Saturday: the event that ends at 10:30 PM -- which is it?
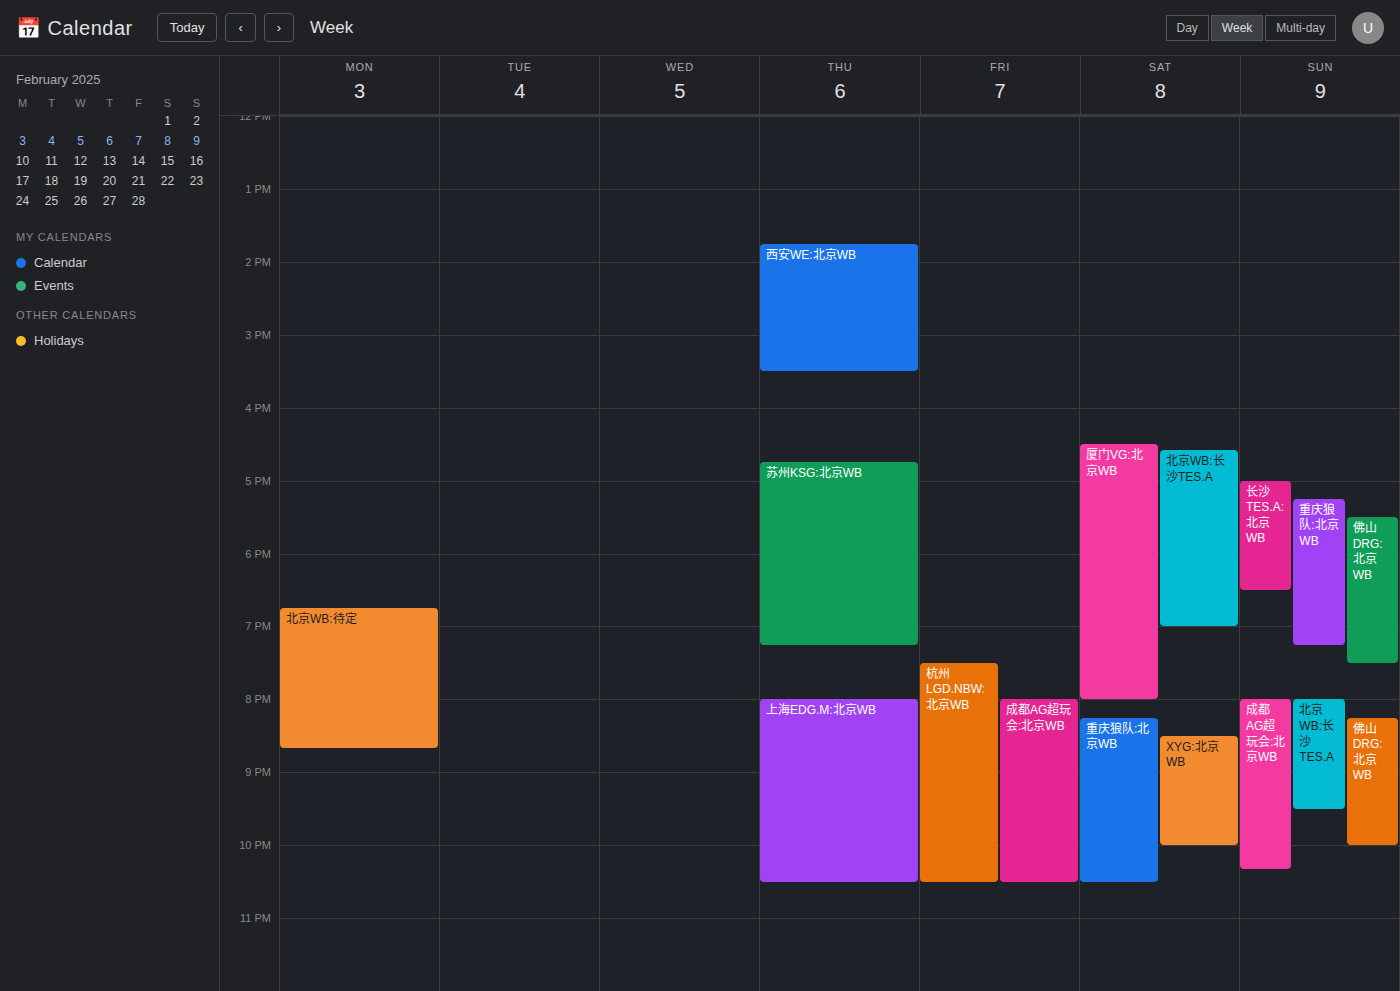
"重庆狼队:北京WB"